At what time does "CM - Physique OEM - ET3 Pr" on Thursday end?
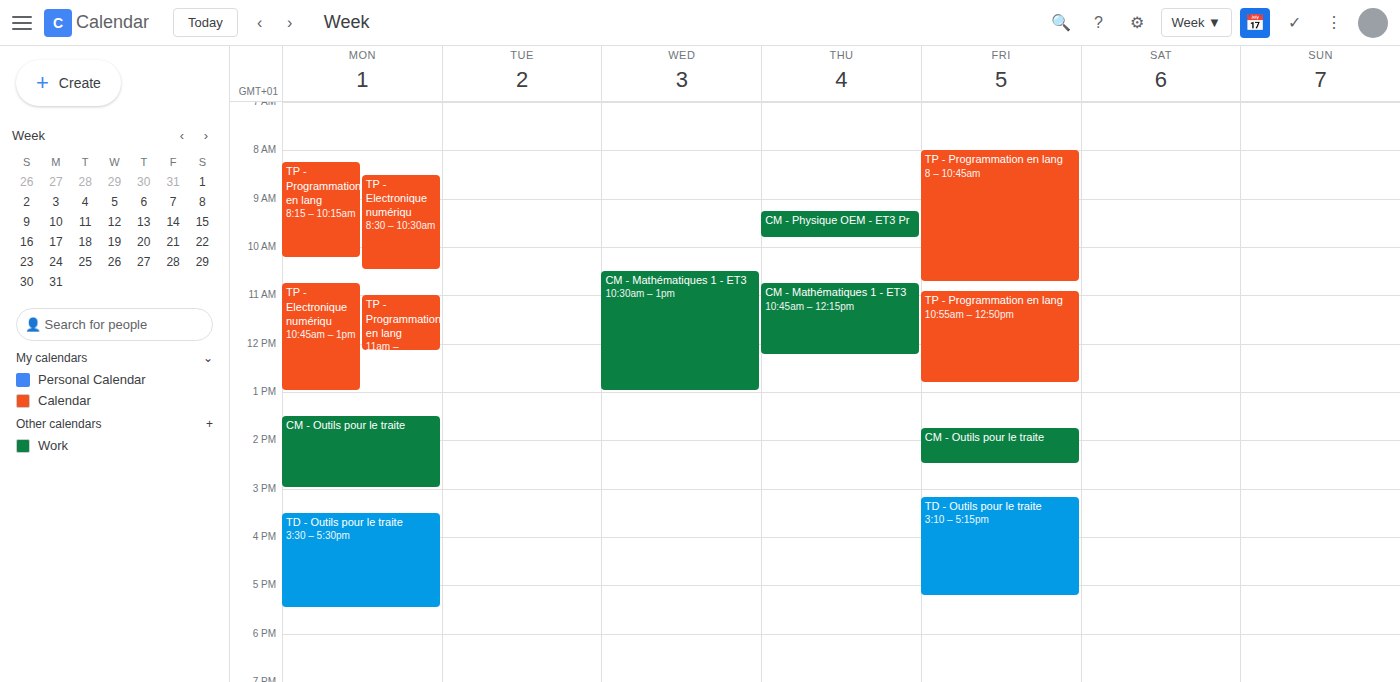
9:50 AM